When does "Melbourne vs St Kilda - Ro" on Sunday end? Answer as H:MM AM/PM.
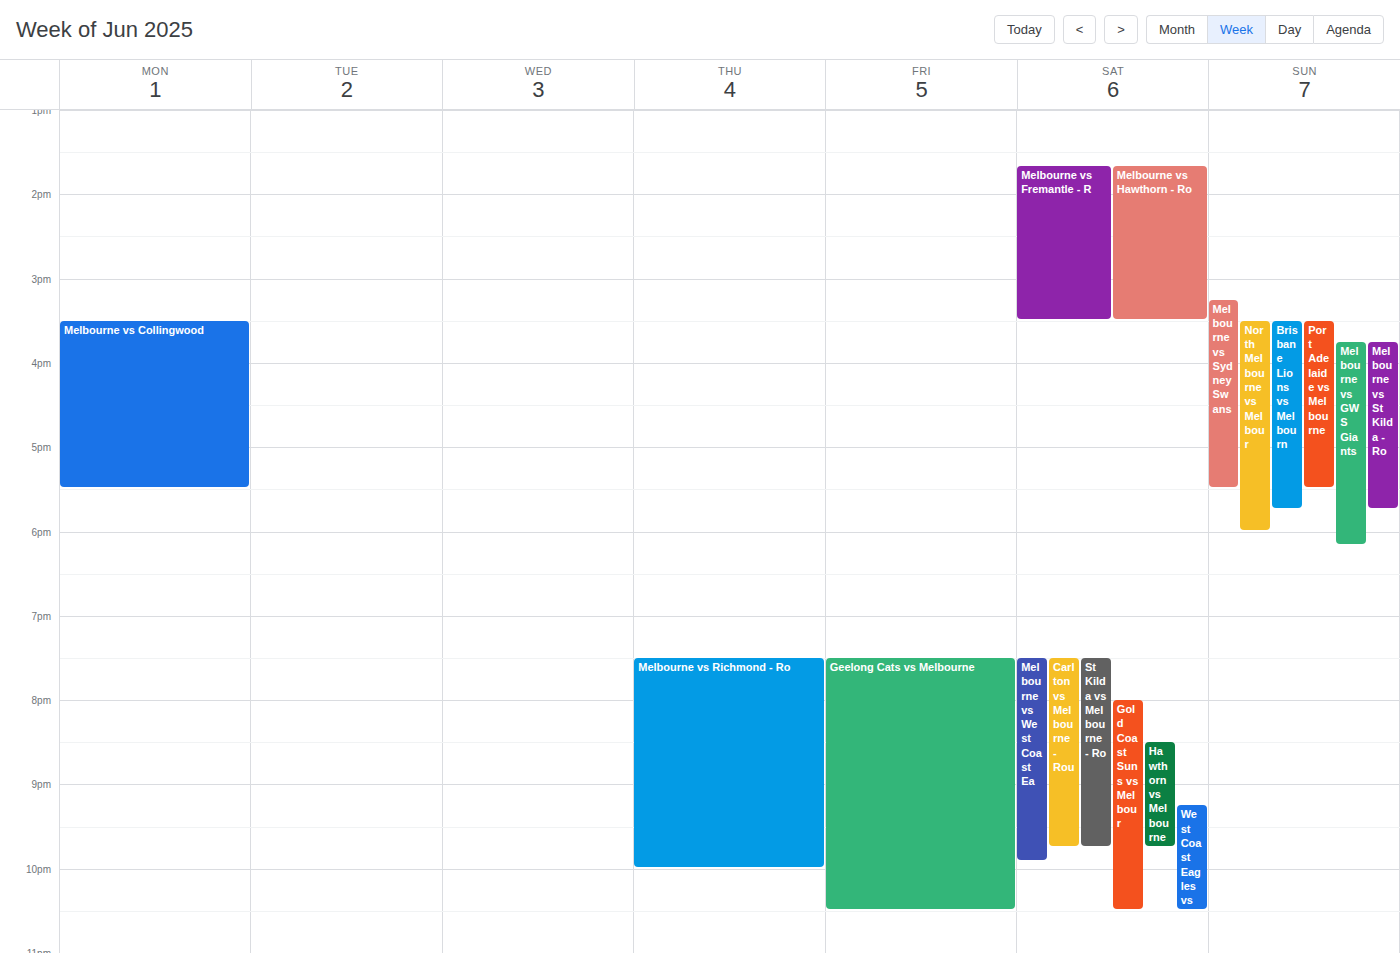
5:45 PM